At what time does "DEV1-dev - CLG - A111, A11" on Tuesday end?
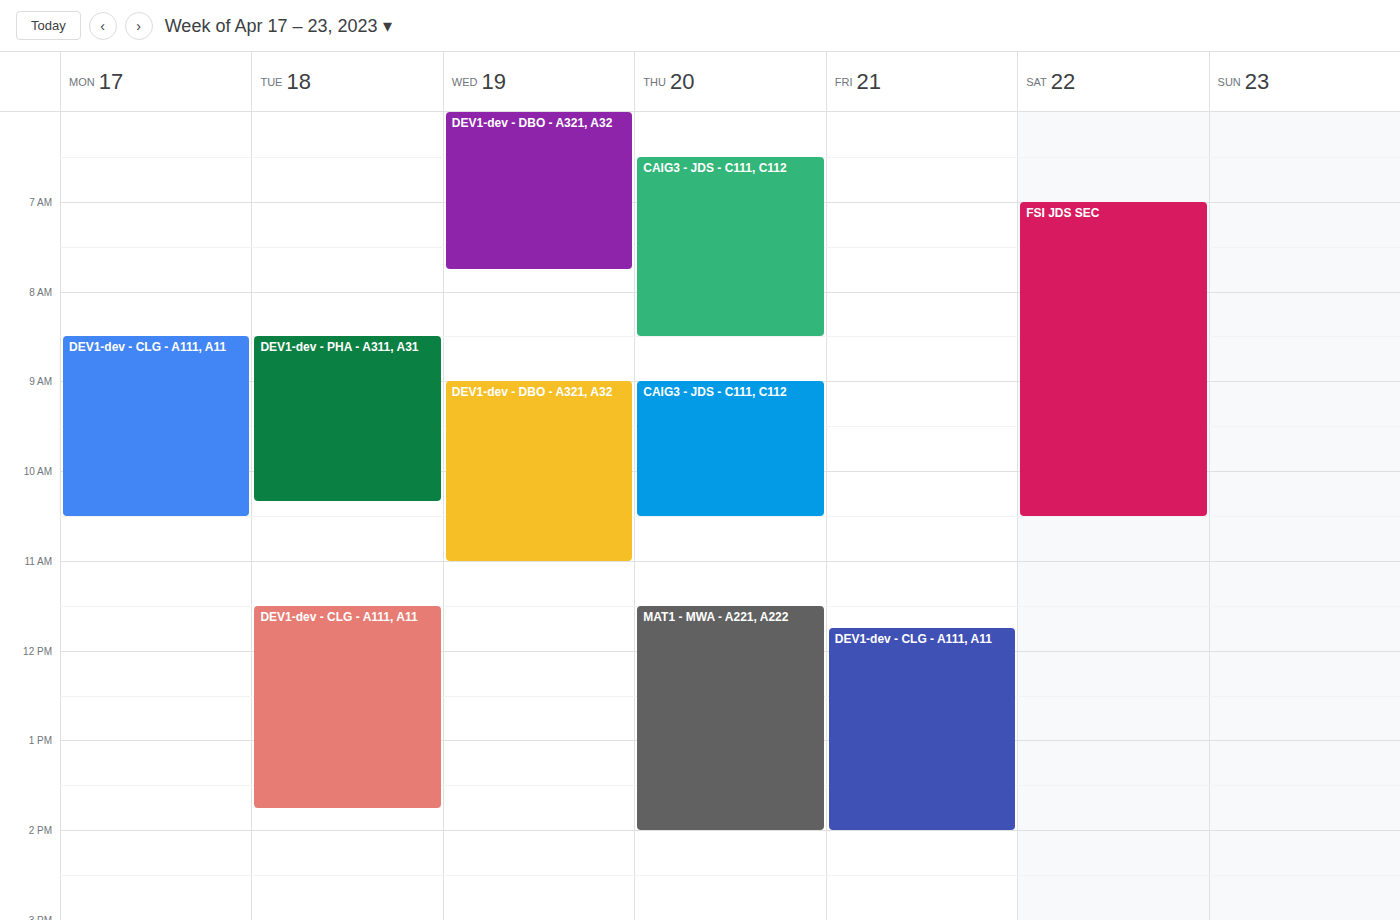
1:45 PM